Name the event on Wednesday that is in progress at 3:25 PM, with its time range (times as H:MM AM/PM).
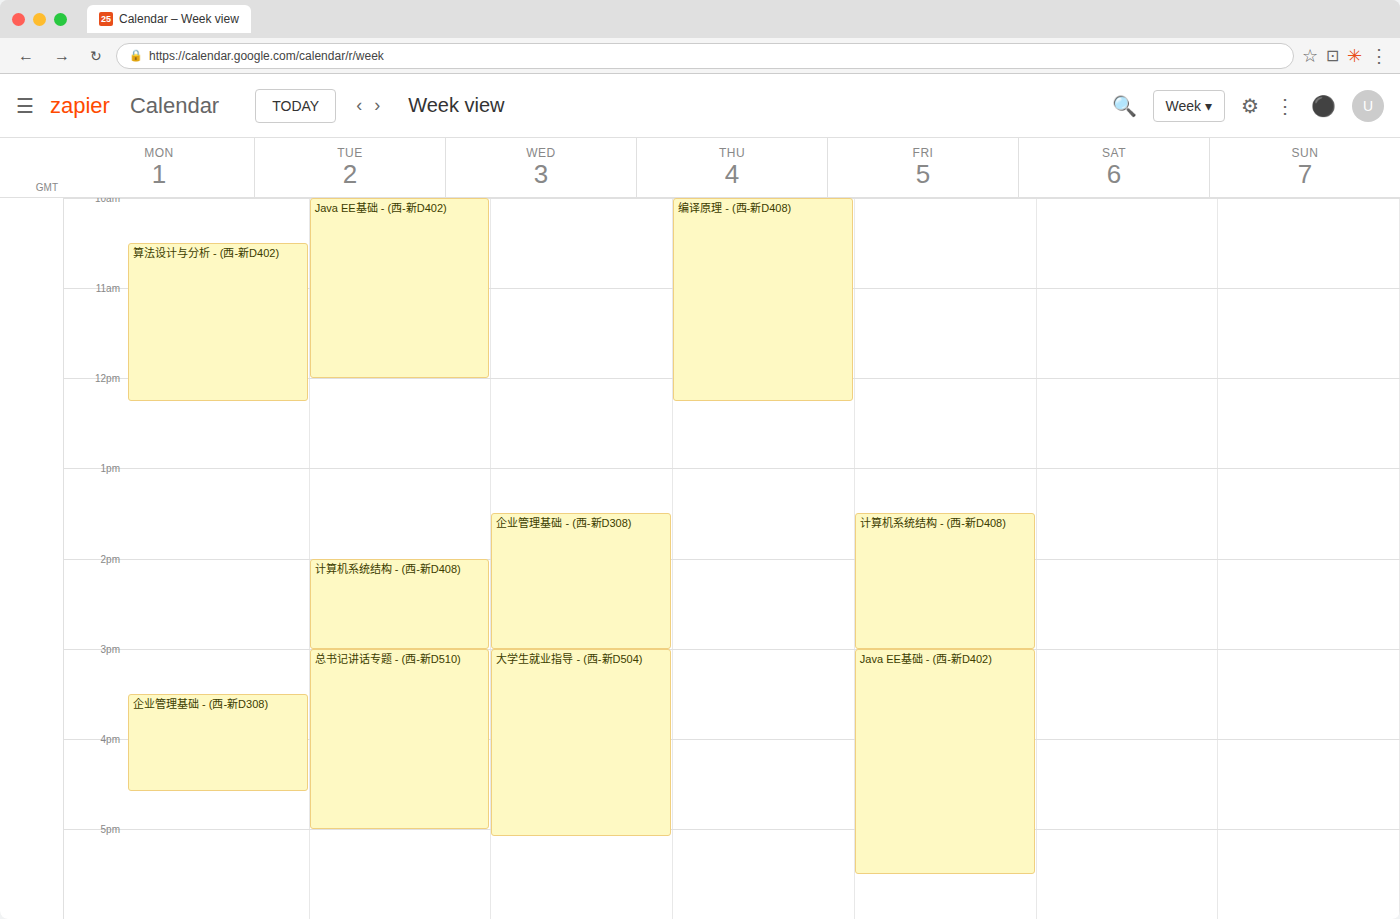
"大学生就业指导 - (西-新D504)", 3:00 PM to 5:05 PM